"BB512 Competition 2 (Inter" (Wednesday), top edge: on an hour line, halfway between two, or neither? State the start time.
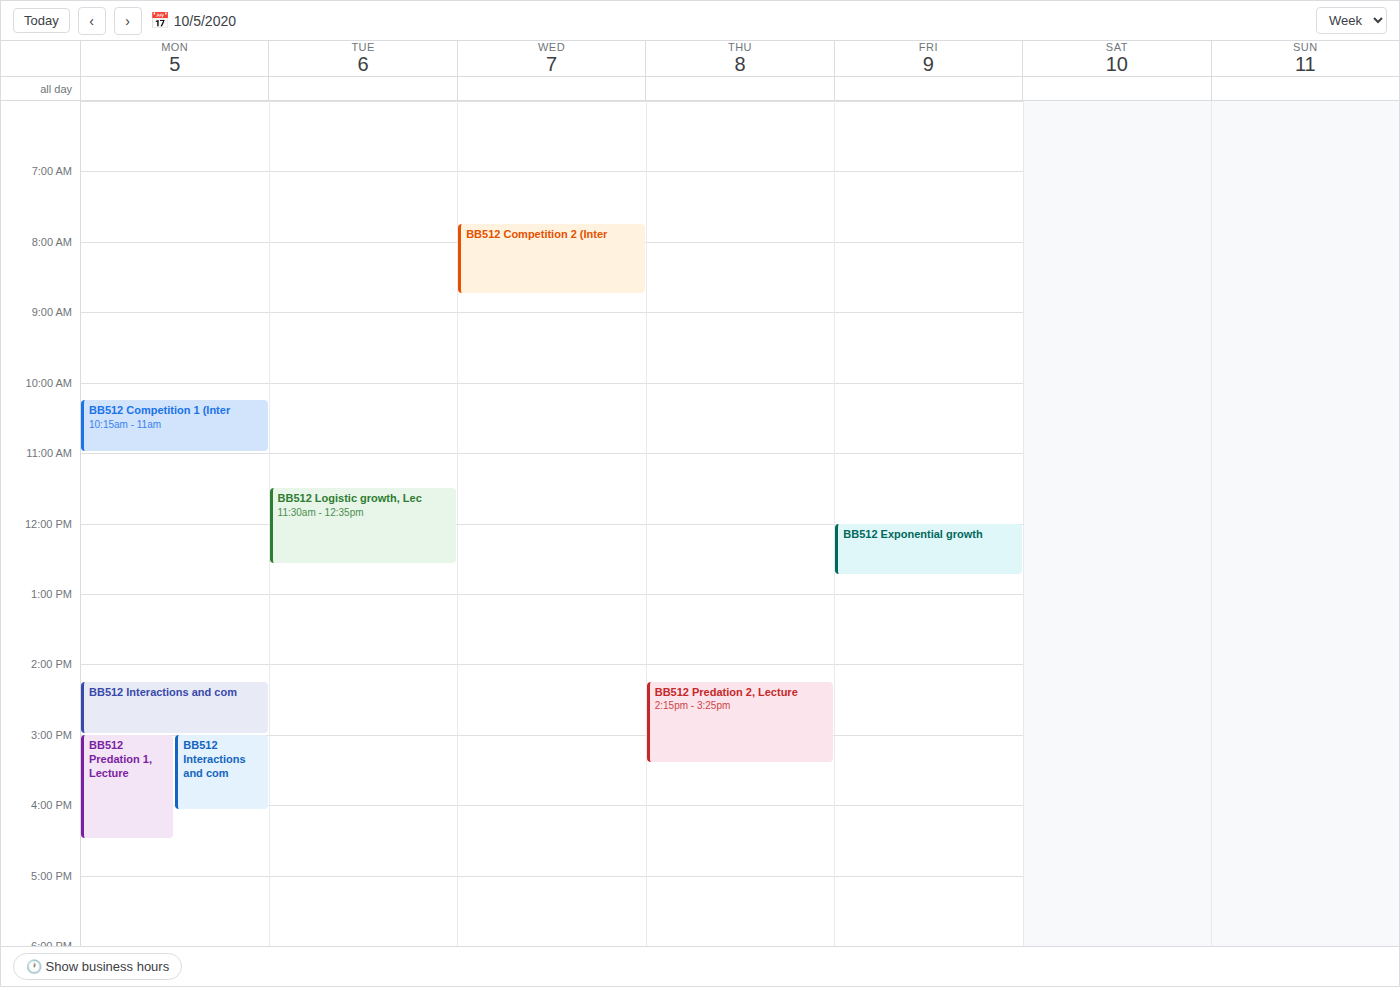
7:45 AM -- neither: three quarters of the way from the 7 AM line to the 8 AM line.